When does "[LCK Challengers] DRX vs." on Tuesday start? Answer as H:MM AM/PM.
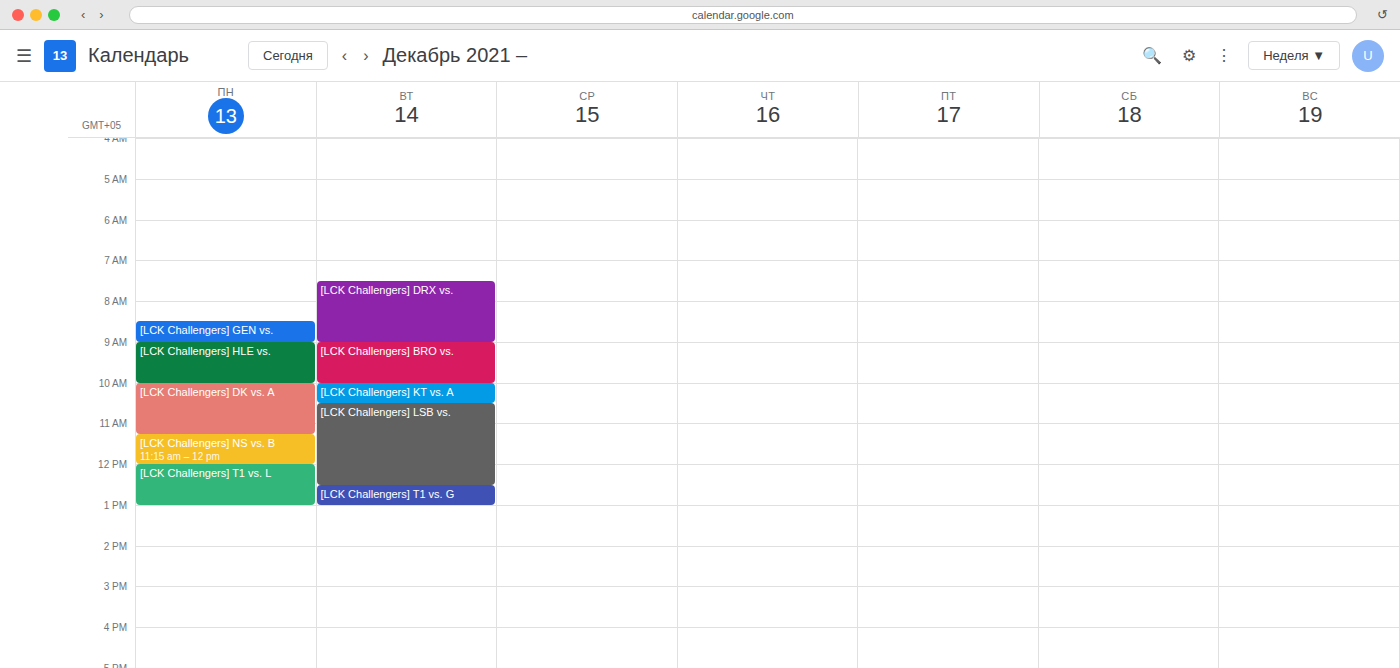
7:30 AM